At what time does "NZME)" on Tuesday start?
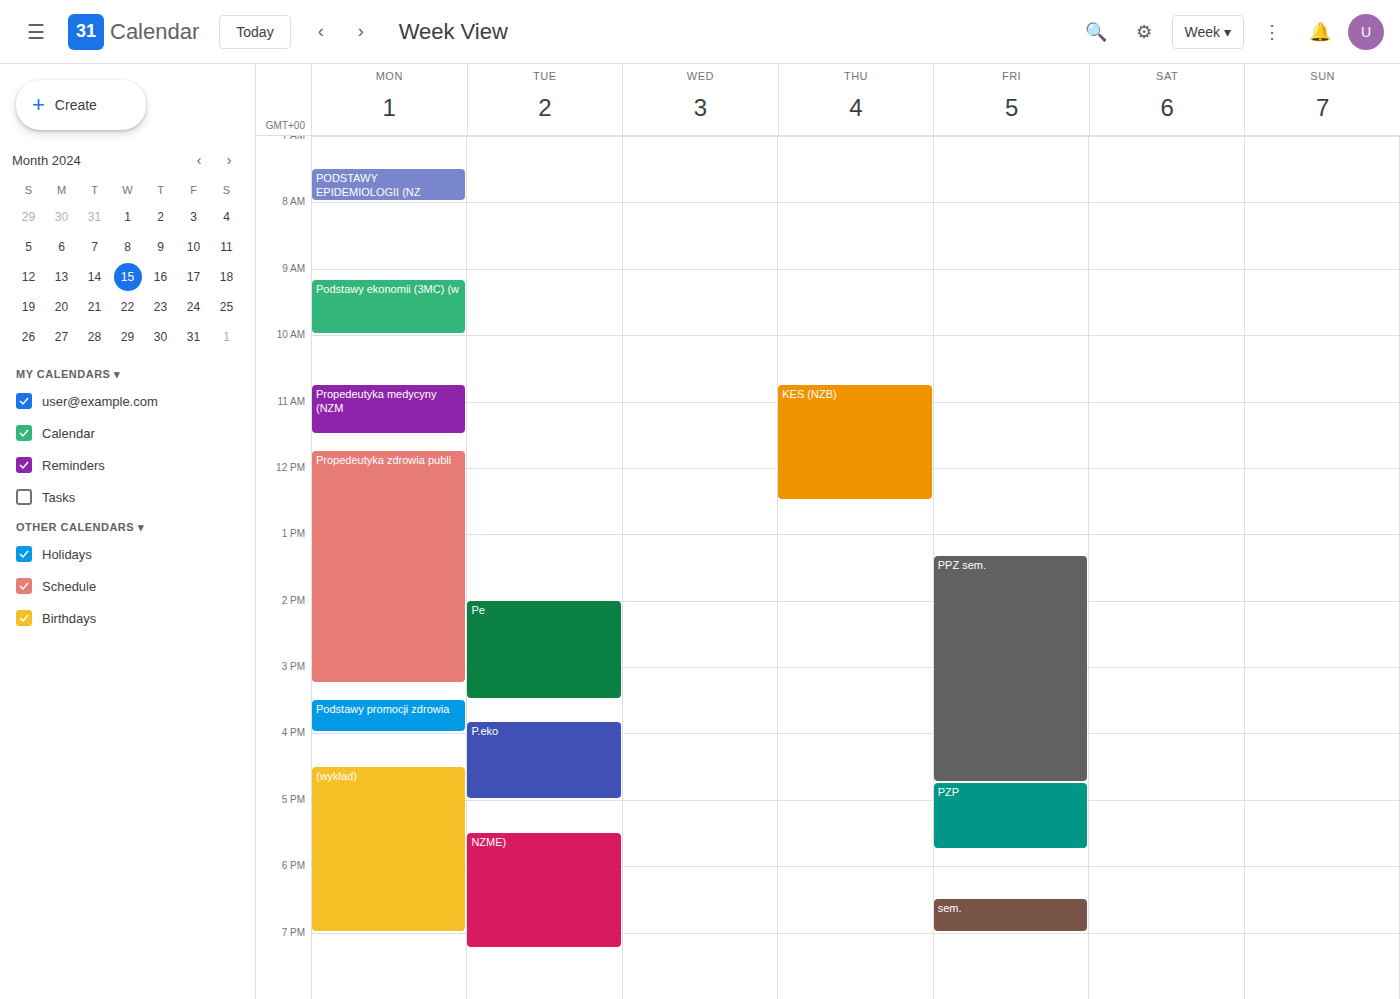
5:30 PM